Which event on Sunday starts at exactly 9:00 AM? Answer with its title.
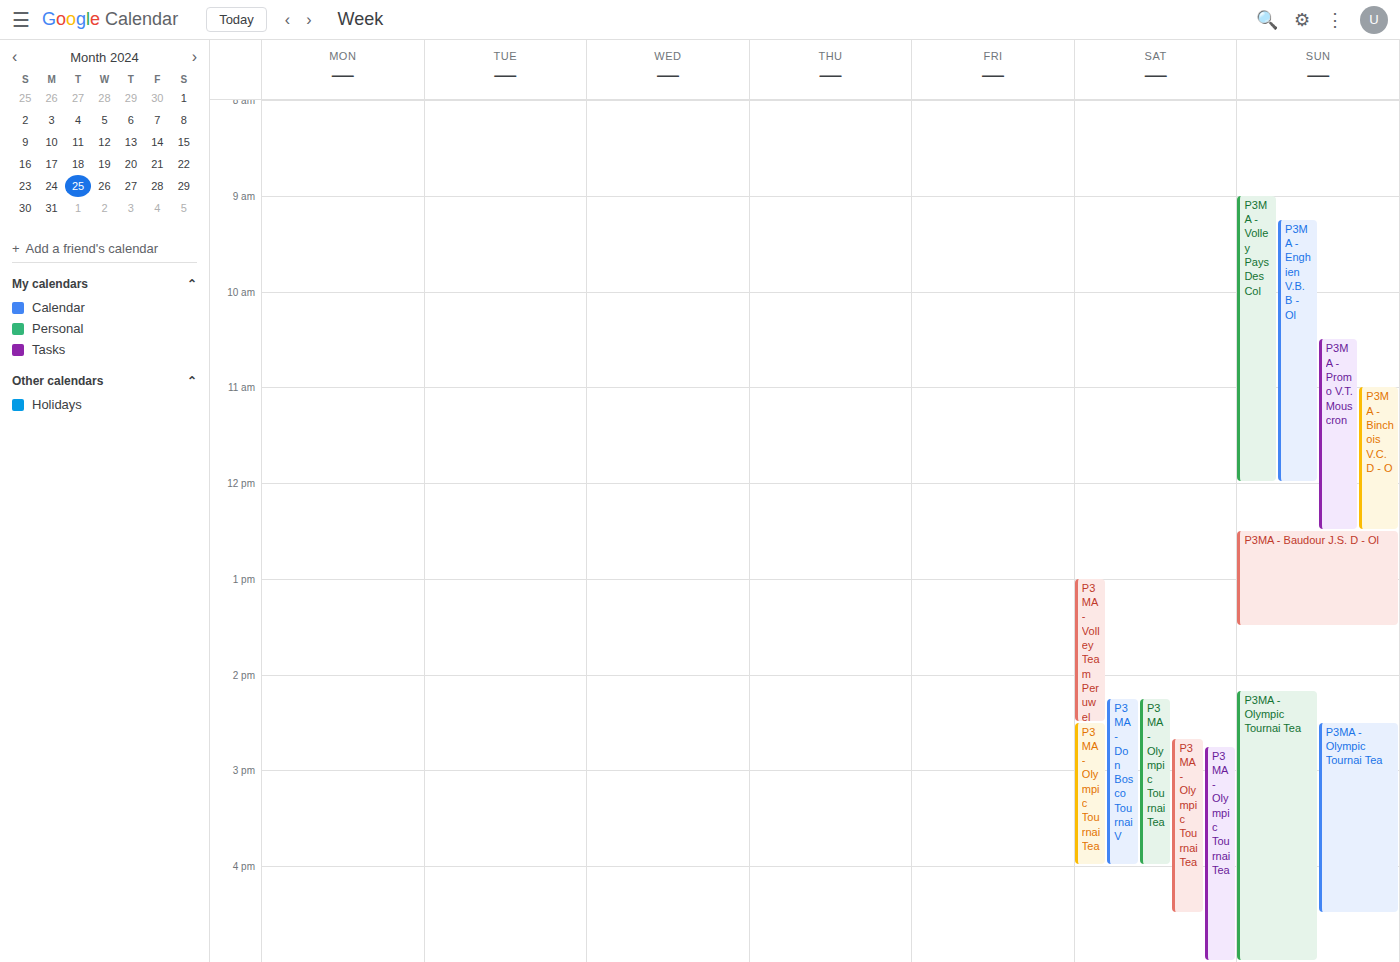
"P3MA - Volley Pays Des Col"